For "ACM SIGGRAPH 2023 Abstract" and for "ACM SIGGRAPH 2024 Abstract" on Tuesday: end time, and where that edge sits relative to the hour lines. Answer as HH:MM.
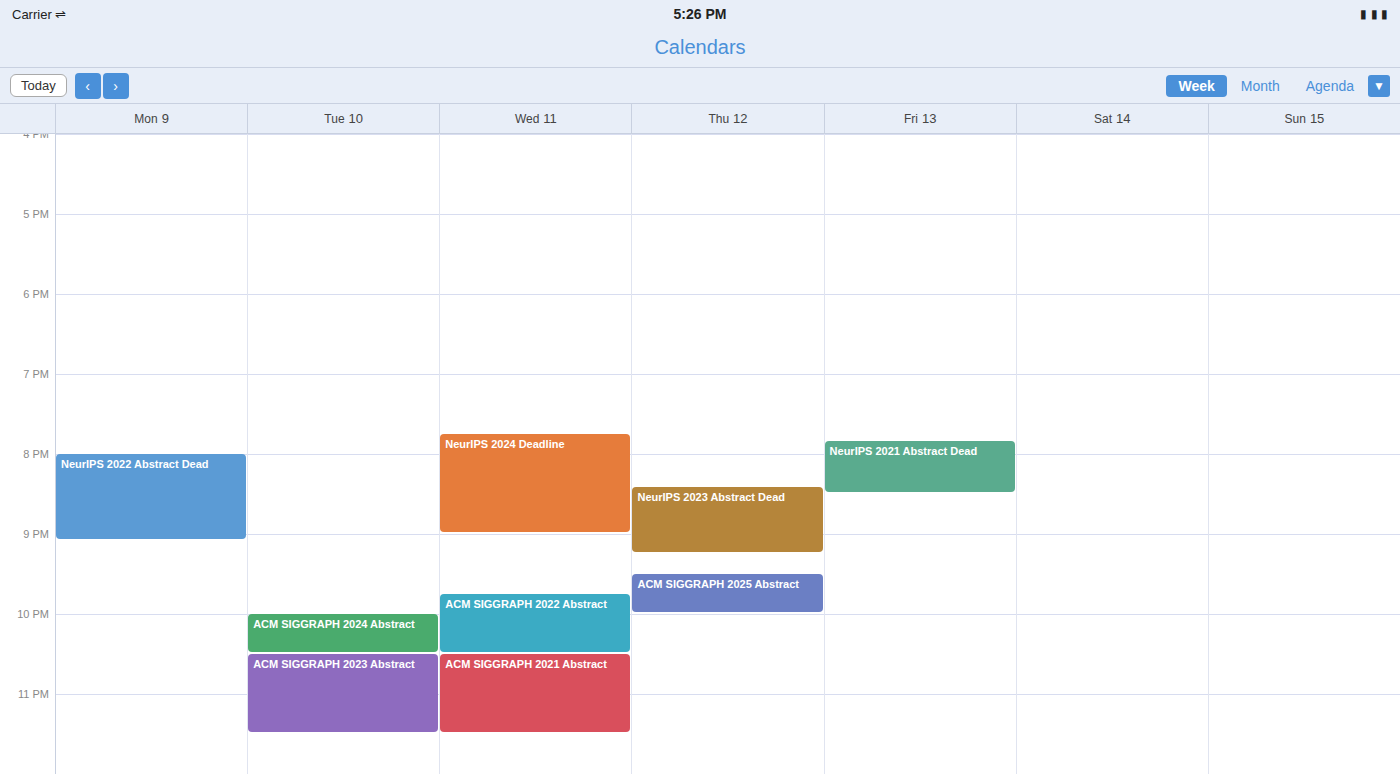
"ACM SIGGRAPH 2023 Abstract": 23:30, halfway between the 23:00 and 24:00 lines. "ACM SIGGRAPH 2024 Abstract": 22:30, halfway between the 22:00 and 23:00 lines.